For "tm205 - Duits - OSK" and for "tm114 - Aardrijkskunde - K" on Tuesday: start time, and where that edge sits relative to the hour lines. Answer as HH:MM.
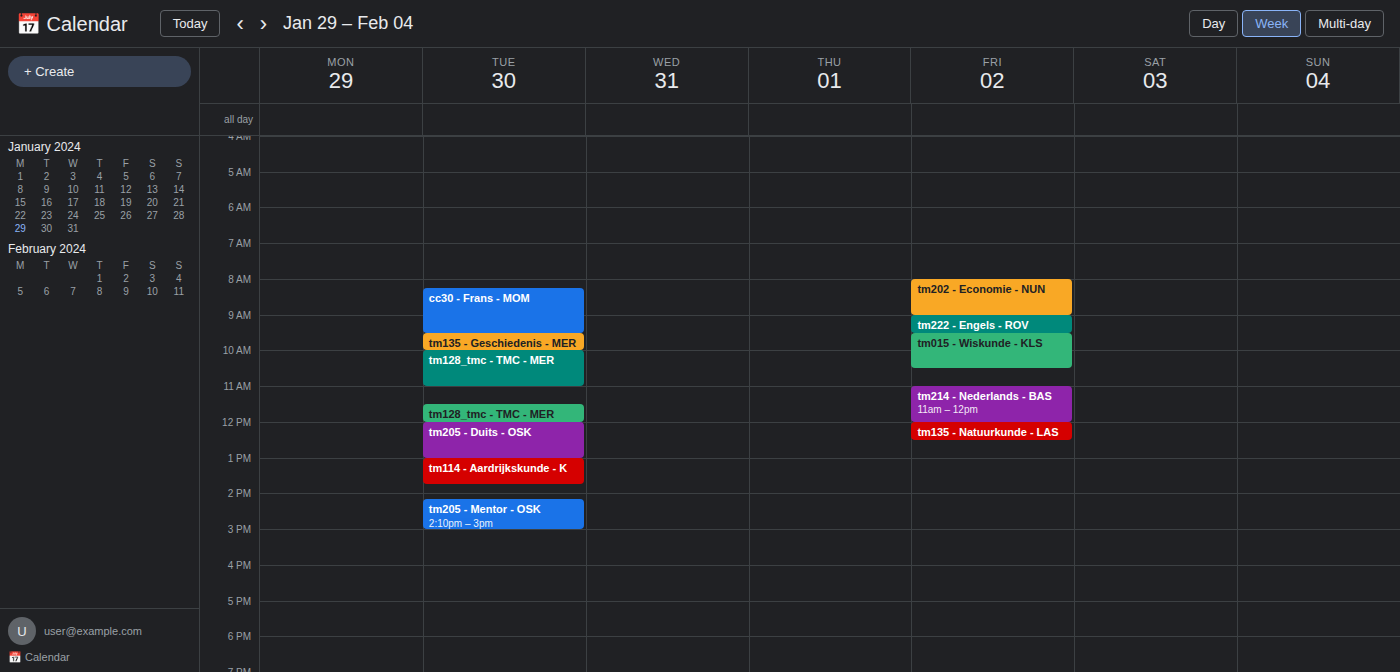
"tm205 - Duits - OSK": 12:00, exactly on the 12:00 line. "tm114 - Aardrijkskunde - K": 13:00, exactly on the 13:00 line.